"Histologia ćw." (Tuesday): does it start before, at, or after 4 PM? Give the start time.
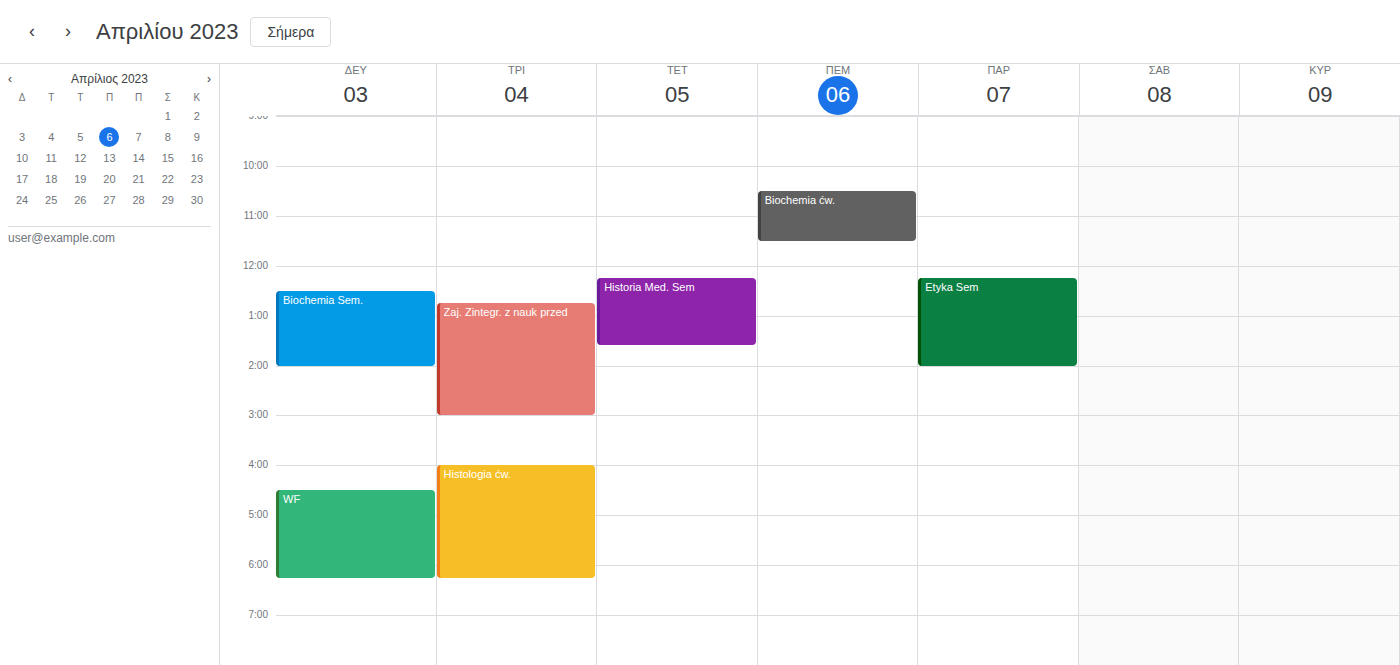
4:00 PM -- exactly at 4 PM, on the 4 PM line.